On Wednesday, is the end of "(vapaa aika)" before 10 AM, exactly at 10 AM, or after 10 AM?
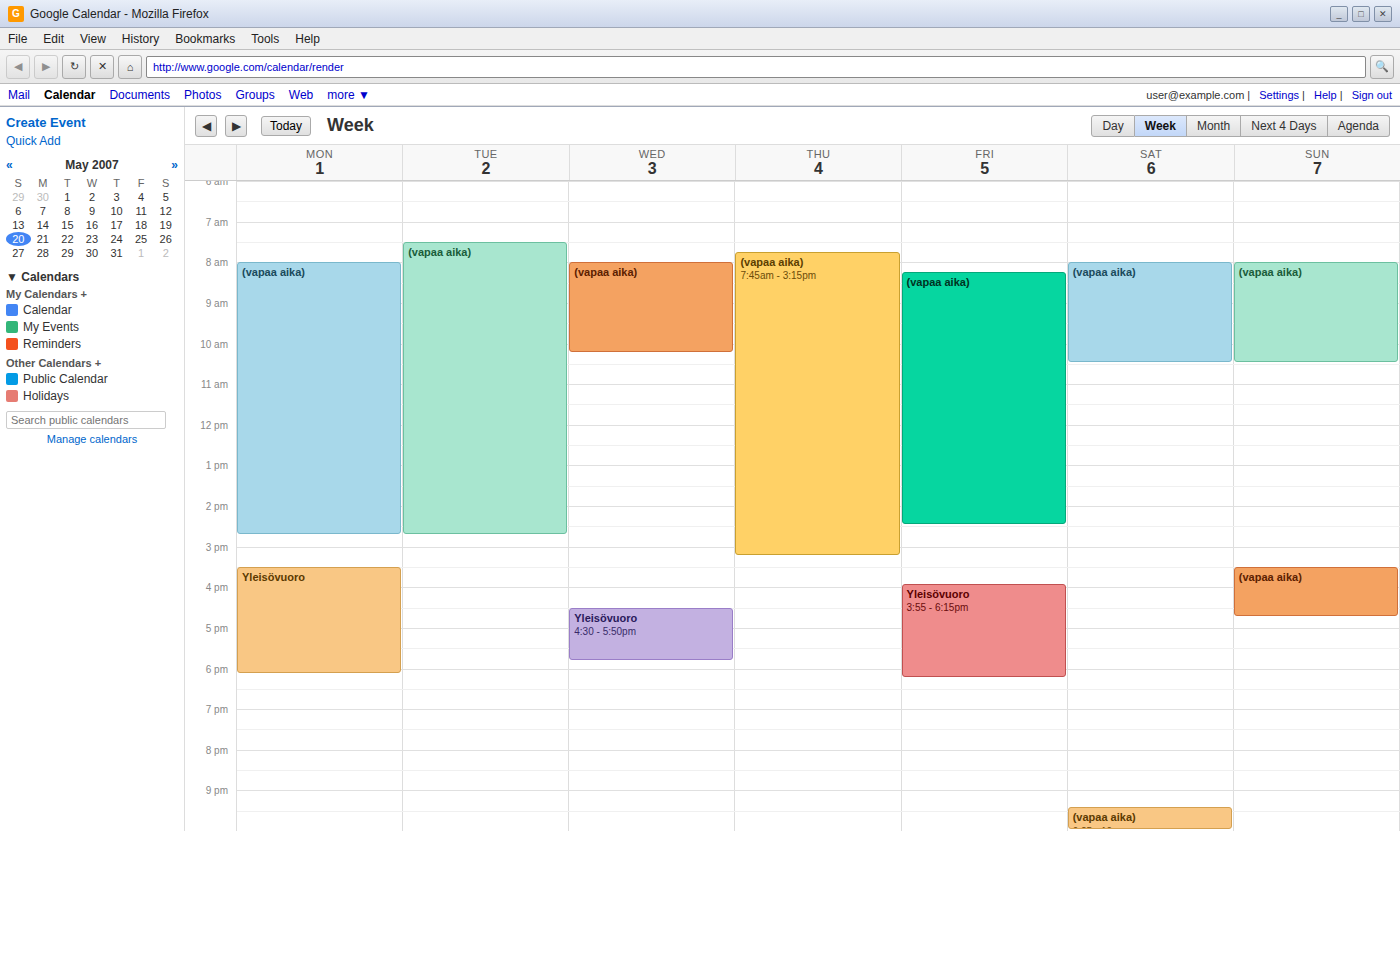
10:15 AM -- after 10 AM, 15 minutes below the 10 AM line.